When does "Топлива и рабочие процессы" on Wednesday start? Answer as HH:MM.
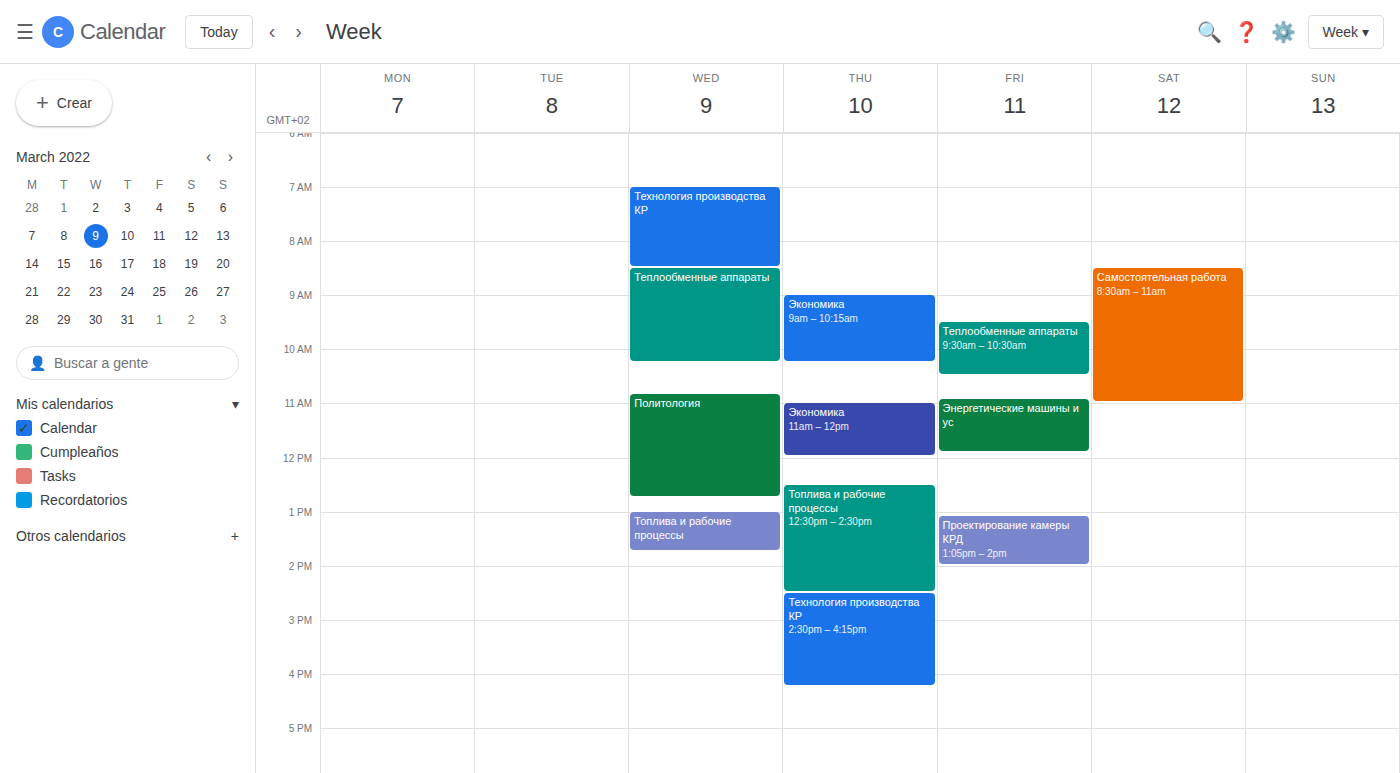
13:00